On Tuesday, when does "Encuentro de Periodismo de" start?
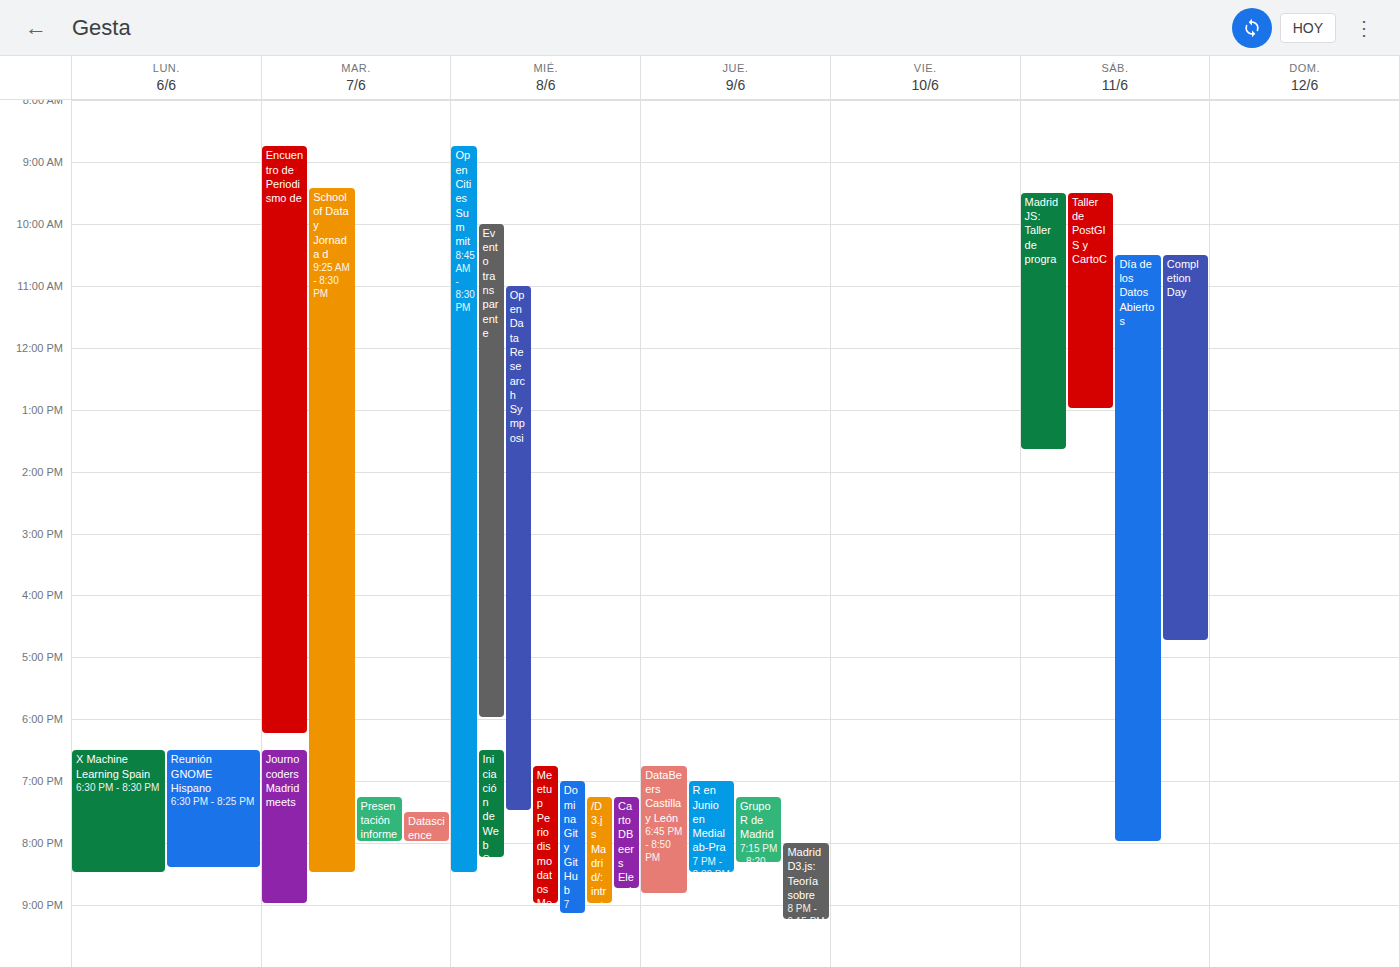
8:45 AM